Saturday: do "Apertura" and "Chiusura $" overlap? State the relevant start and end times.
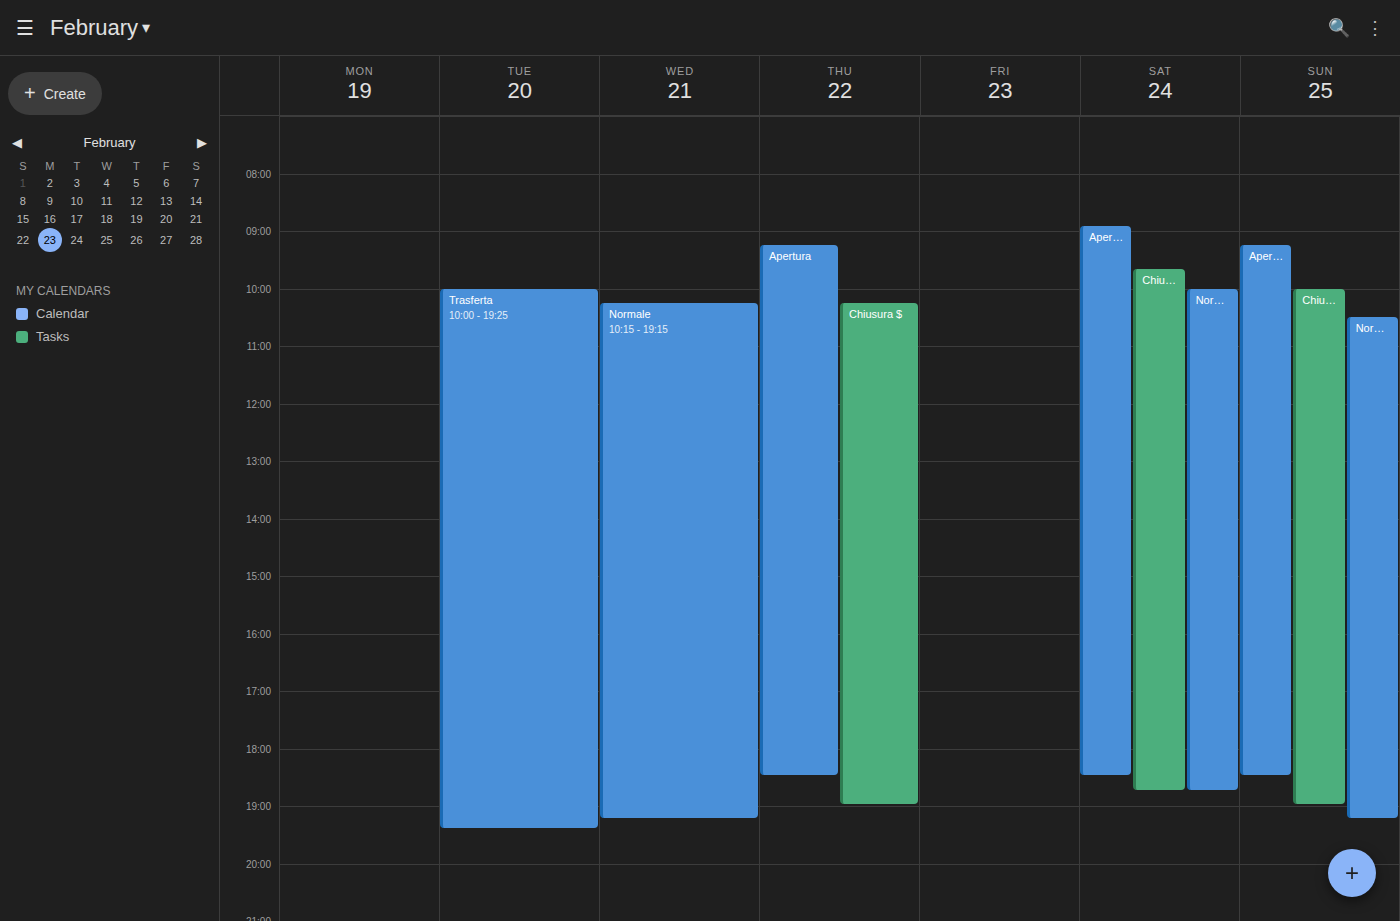
"Chiusura $" starts at 9:40 AM, before "Apertura" ends at 6:30 PM -- they overlap.